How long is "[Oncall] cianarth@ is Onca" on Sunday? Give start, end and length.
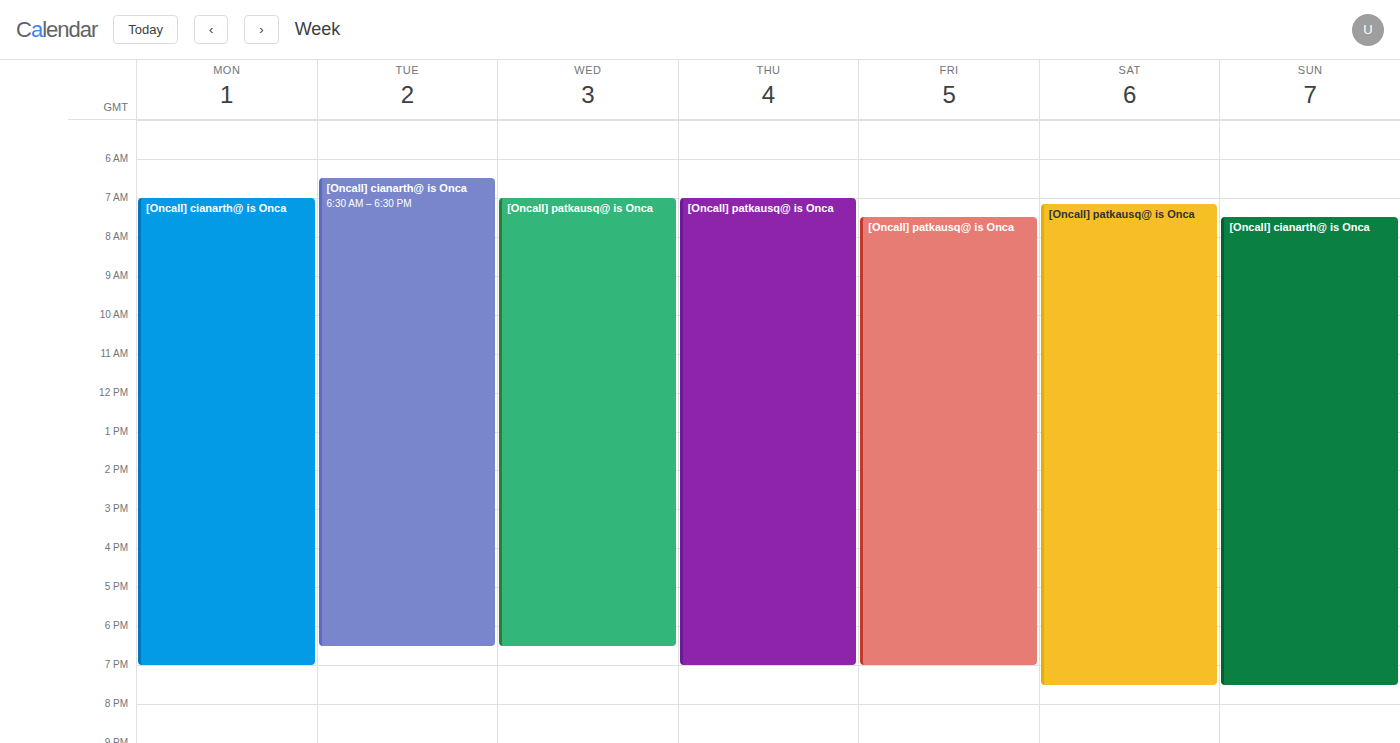
7:30 AM to 7:30 PM, 12 hours